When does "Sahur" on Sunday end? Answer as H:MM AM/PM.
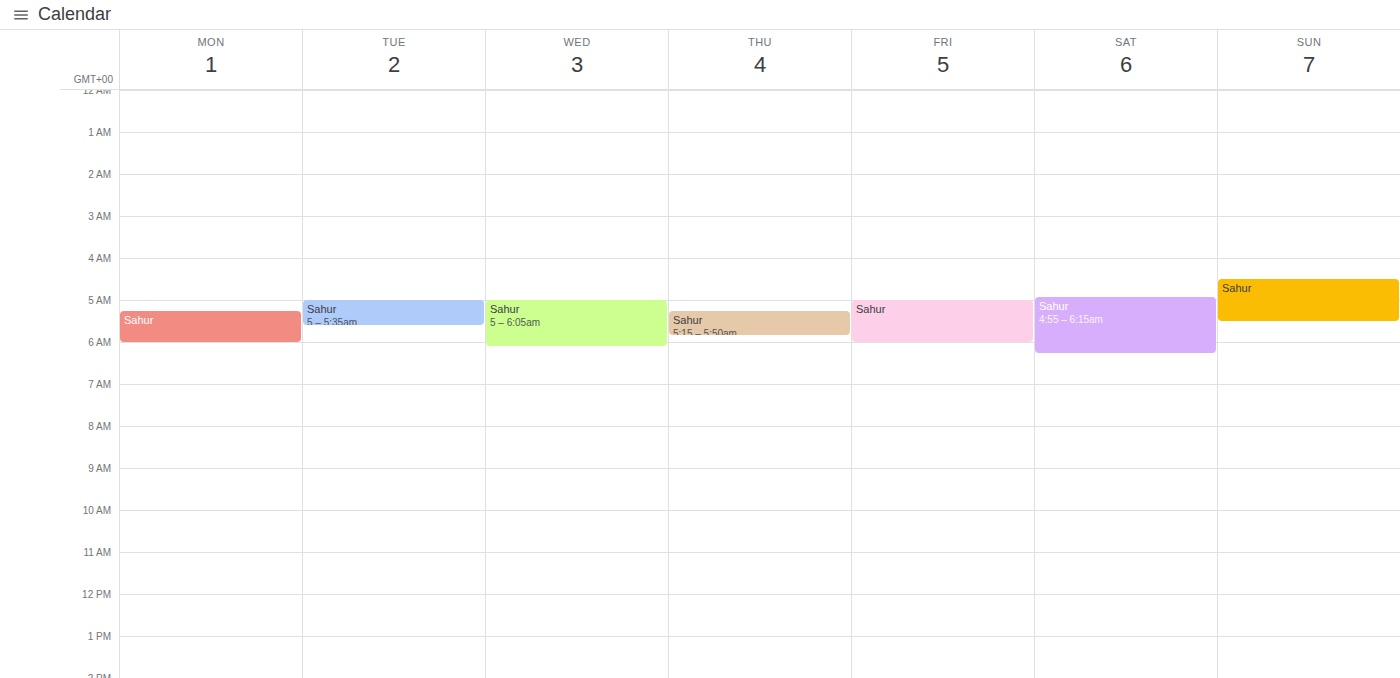
5:30 AM